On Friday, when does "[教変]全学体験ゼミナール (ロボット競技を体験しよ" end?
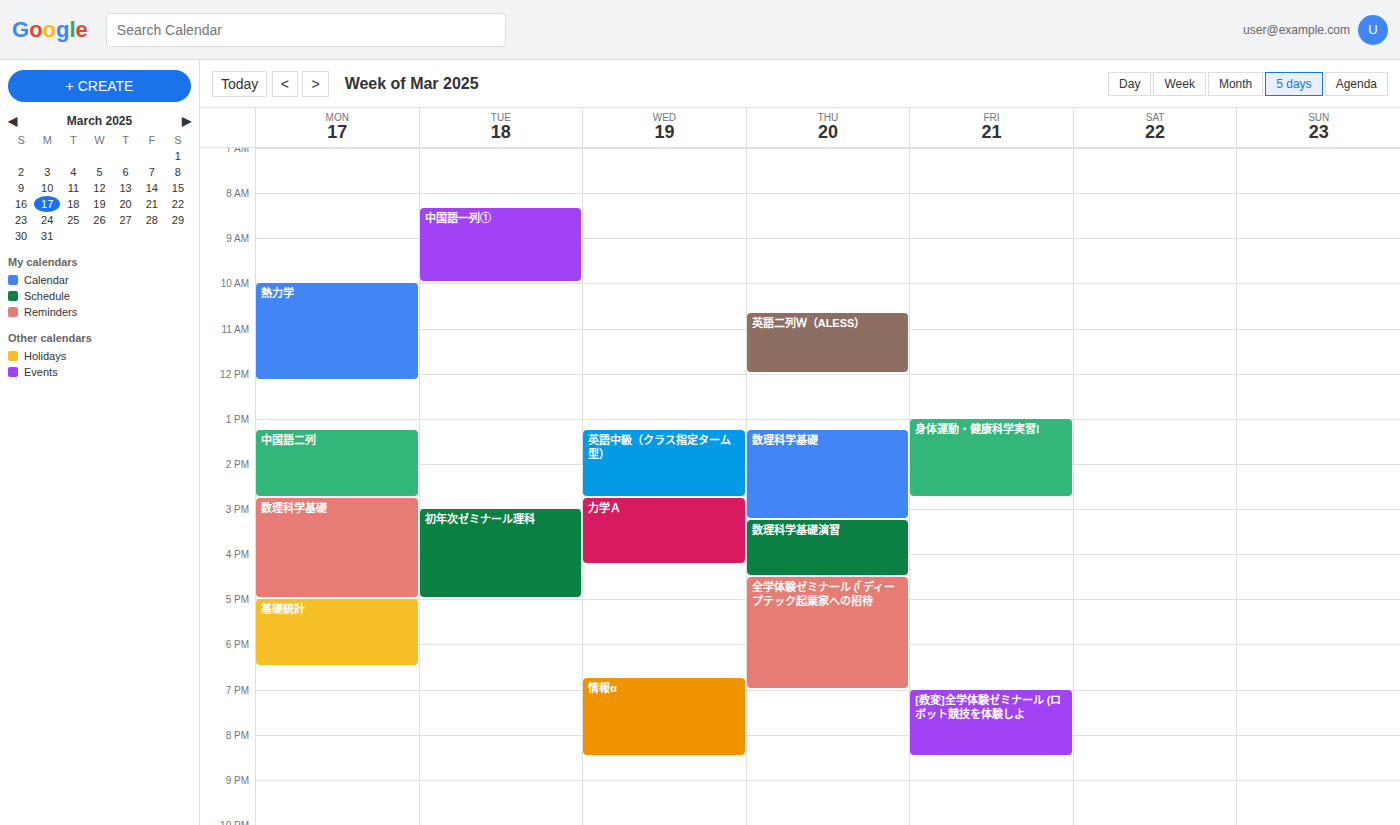
8:30 PM